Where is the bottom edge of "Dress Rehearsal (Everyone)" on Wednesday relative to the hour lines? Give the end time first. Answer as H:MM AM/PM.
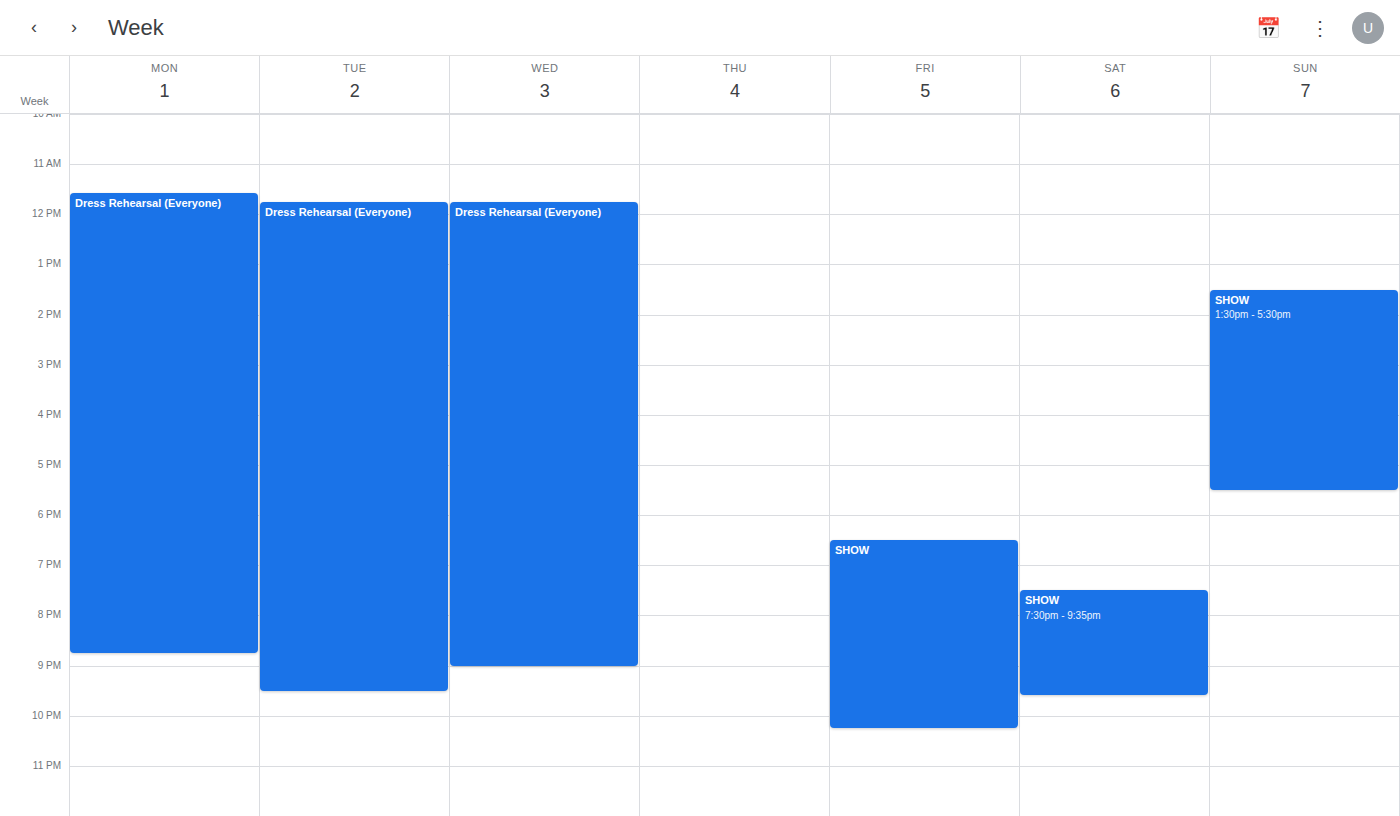
9:00 PM -- exactly on the 9 PM line.